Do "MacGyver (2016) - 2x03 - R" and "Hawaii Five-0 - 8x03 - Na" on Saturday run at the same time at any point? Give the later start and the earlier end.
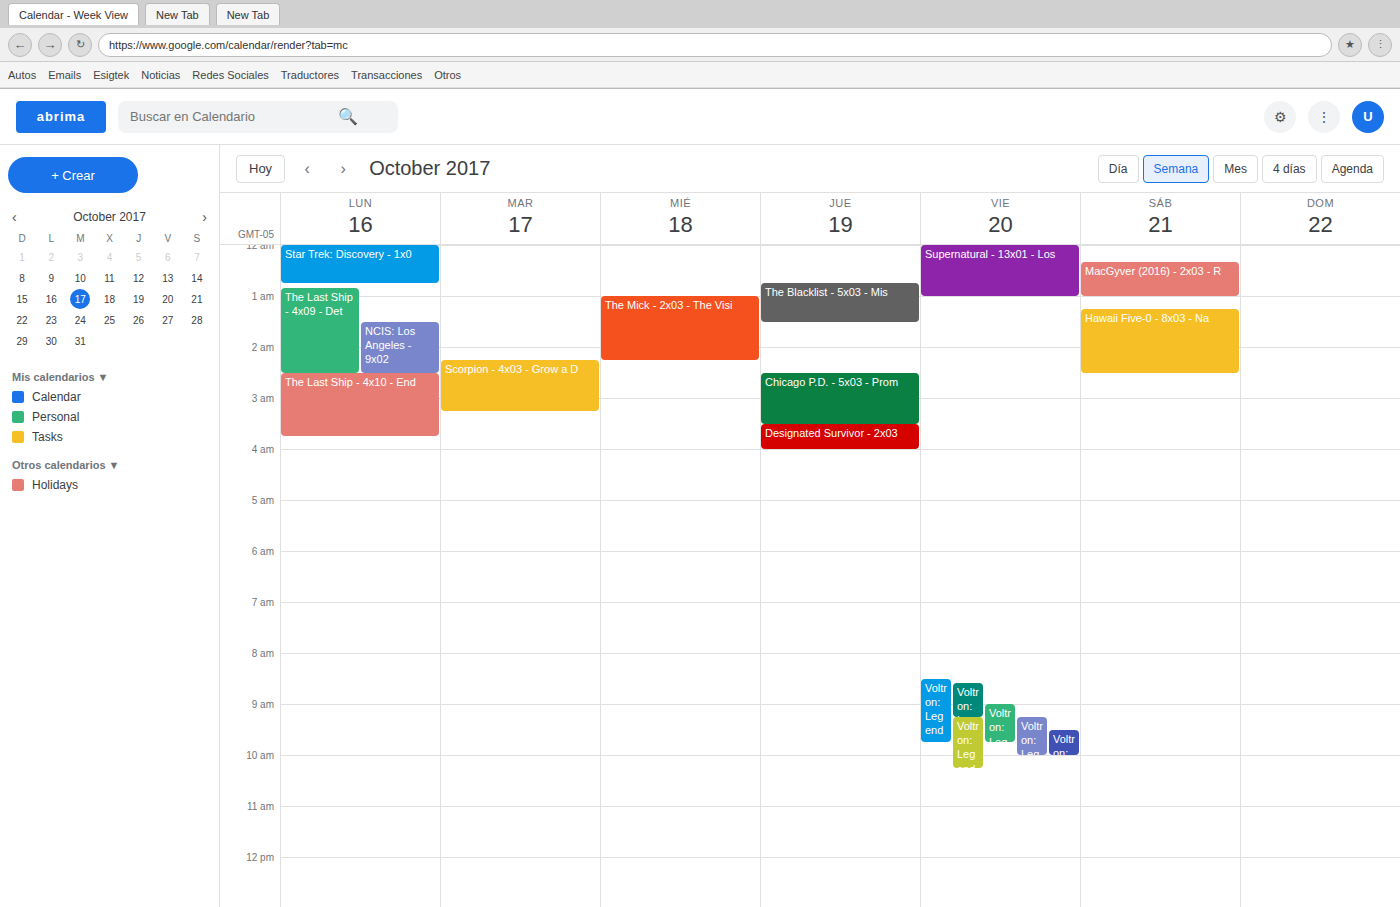
"MacGyver (2016) - 2x03 - R" ends at 01:00 and "Hawaii Five-0 - 8x03 - Na" starts at 01:15 -- no overlap.